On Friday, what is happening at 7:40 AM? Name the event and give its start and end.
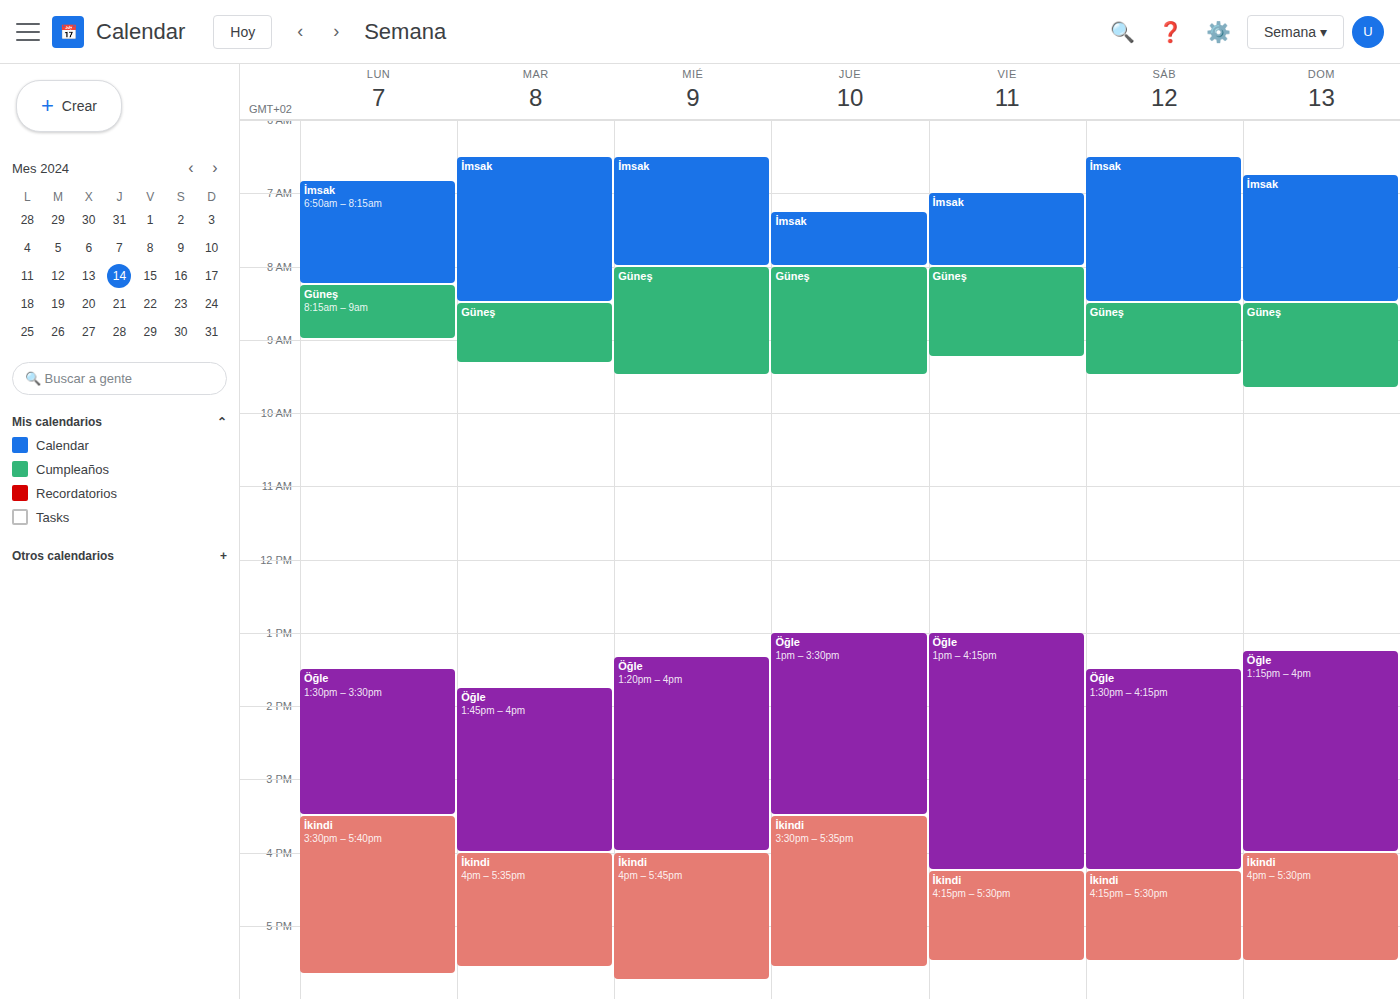
"İmsak", 7:00 AM to 8:00 AM